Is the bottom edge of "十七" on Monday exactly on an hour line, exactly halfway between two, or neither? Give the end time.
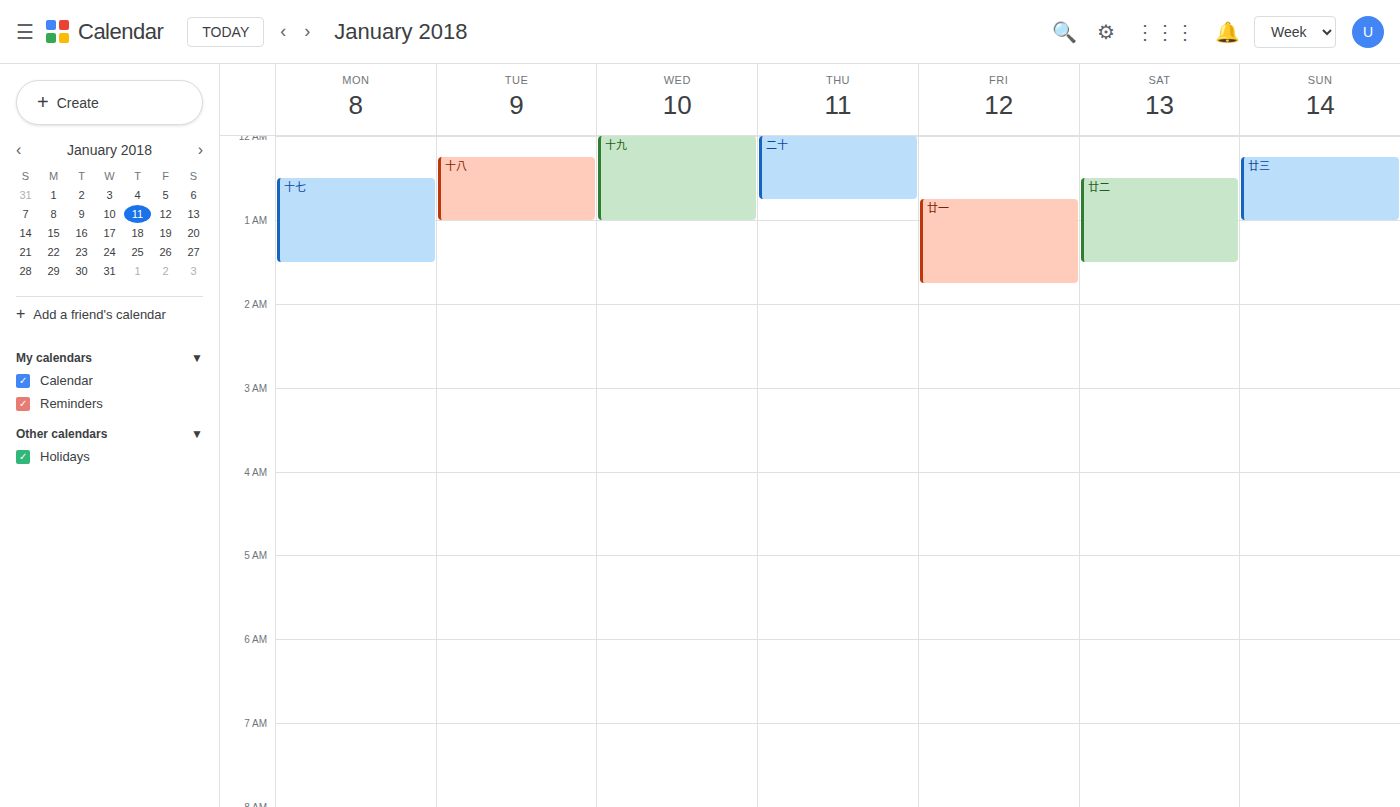
1:30 AM -- halfway between the 1 AM and 2 AM lines.